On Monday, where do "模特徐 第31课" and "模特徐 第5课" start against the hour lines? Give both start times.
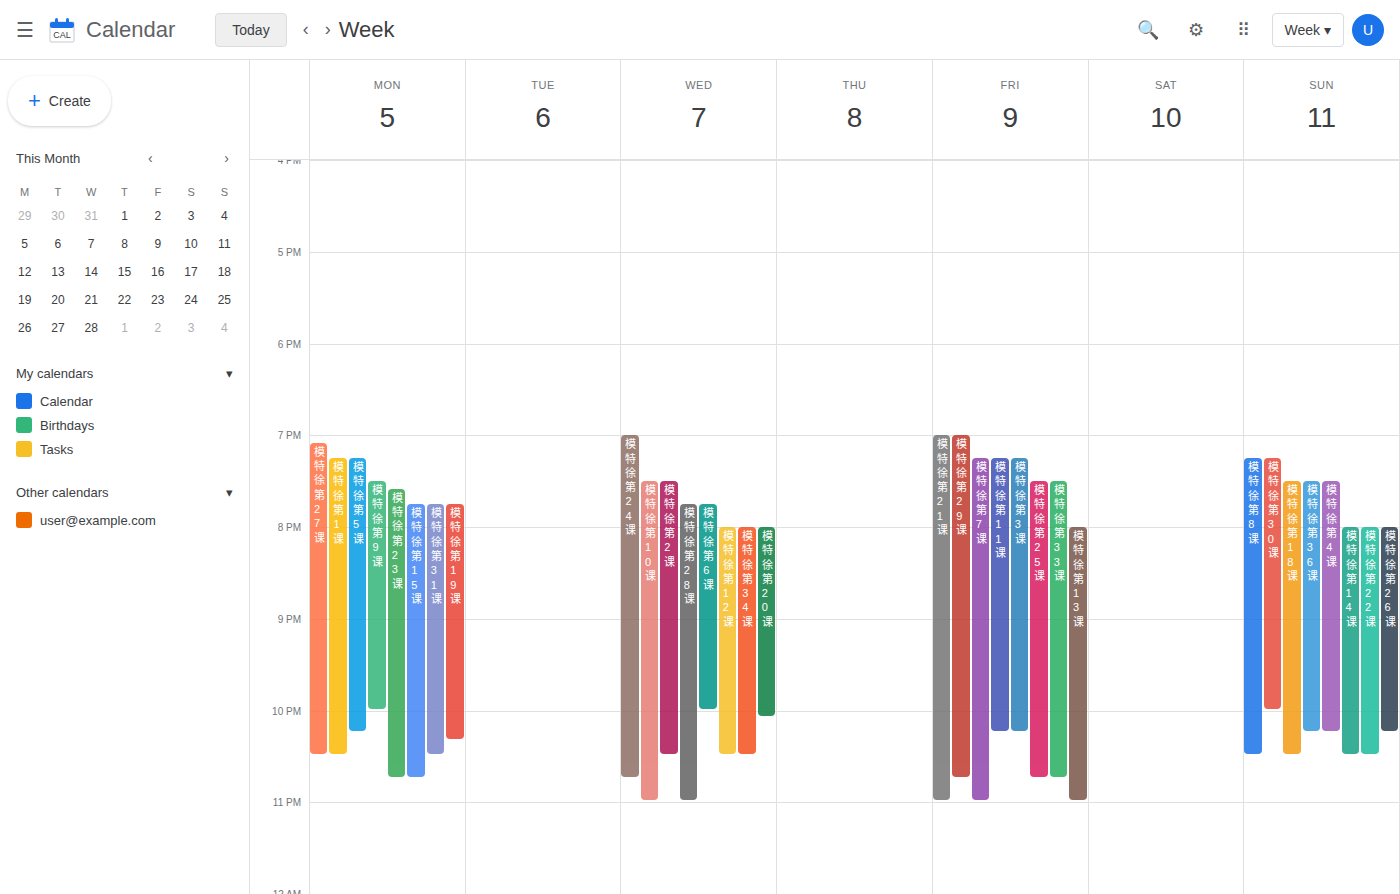
"模特徐 第31课": 7:45 PM, neither: three quarters of the way from the 7 PM line to the 8 PM line. "模特徐 第5课": 7:15 PM, neither: a quarter of the way from the 7 PM line to the 8 PM line.